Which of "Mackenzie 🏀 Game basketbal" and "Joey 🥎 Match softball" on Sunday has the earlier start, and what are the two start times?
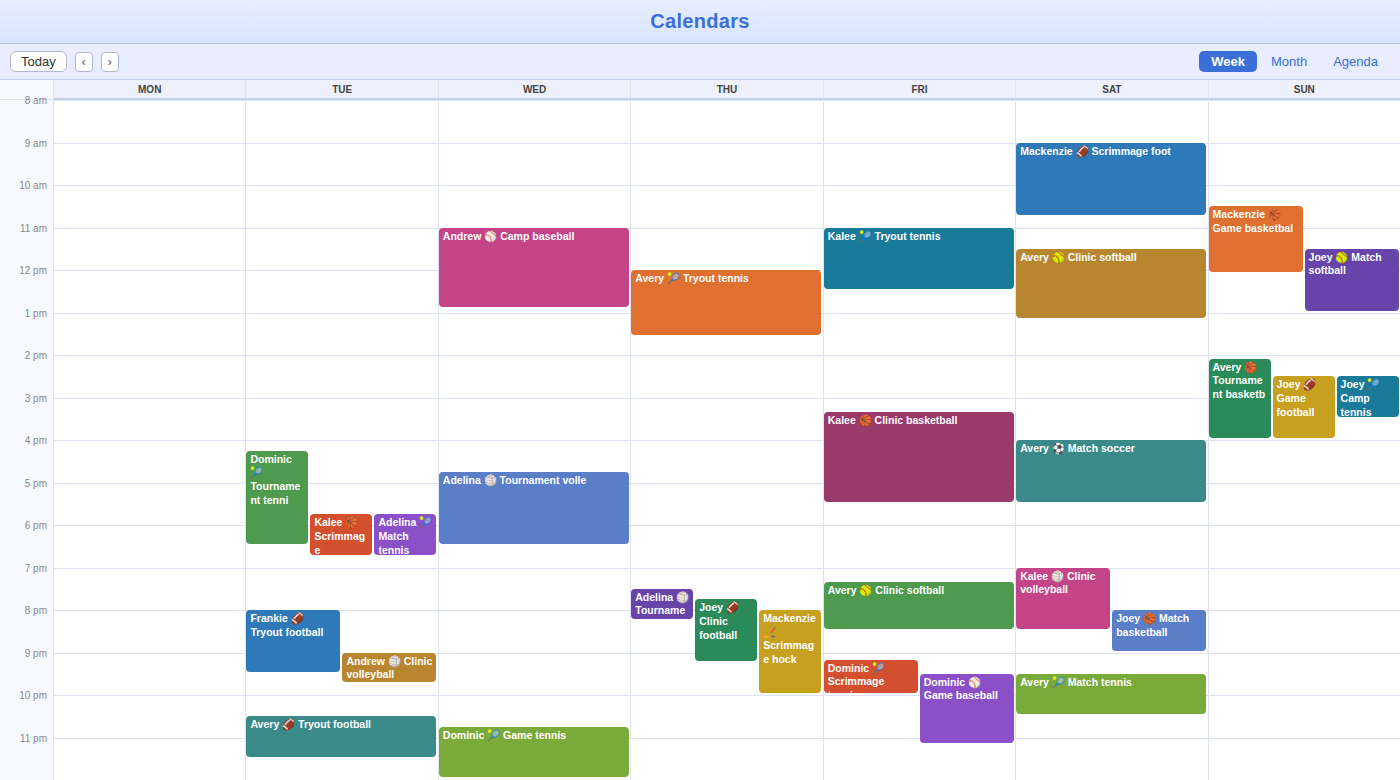
"Mackenzie 🏀 Game basketbal" 10:30 AM; "Joey 🥎 Match softball" 11:30 AM.